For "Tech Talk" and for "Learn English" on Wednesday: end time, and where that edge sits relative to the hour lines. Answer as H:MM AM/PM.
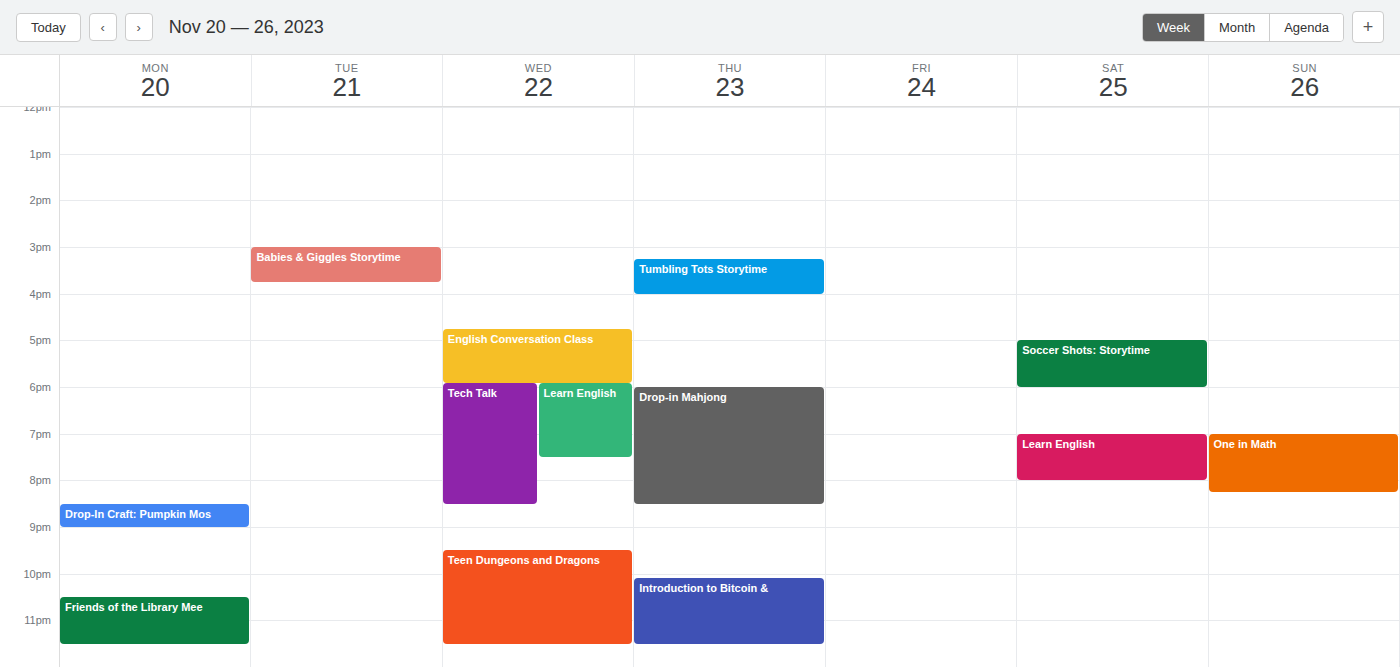
"Tech Talk": 8:30 PM, halfway between the 8 PM and 9 PM lines. "Learn English": 7:30 PM, halfway between the 7 PM and 8 PM lines.